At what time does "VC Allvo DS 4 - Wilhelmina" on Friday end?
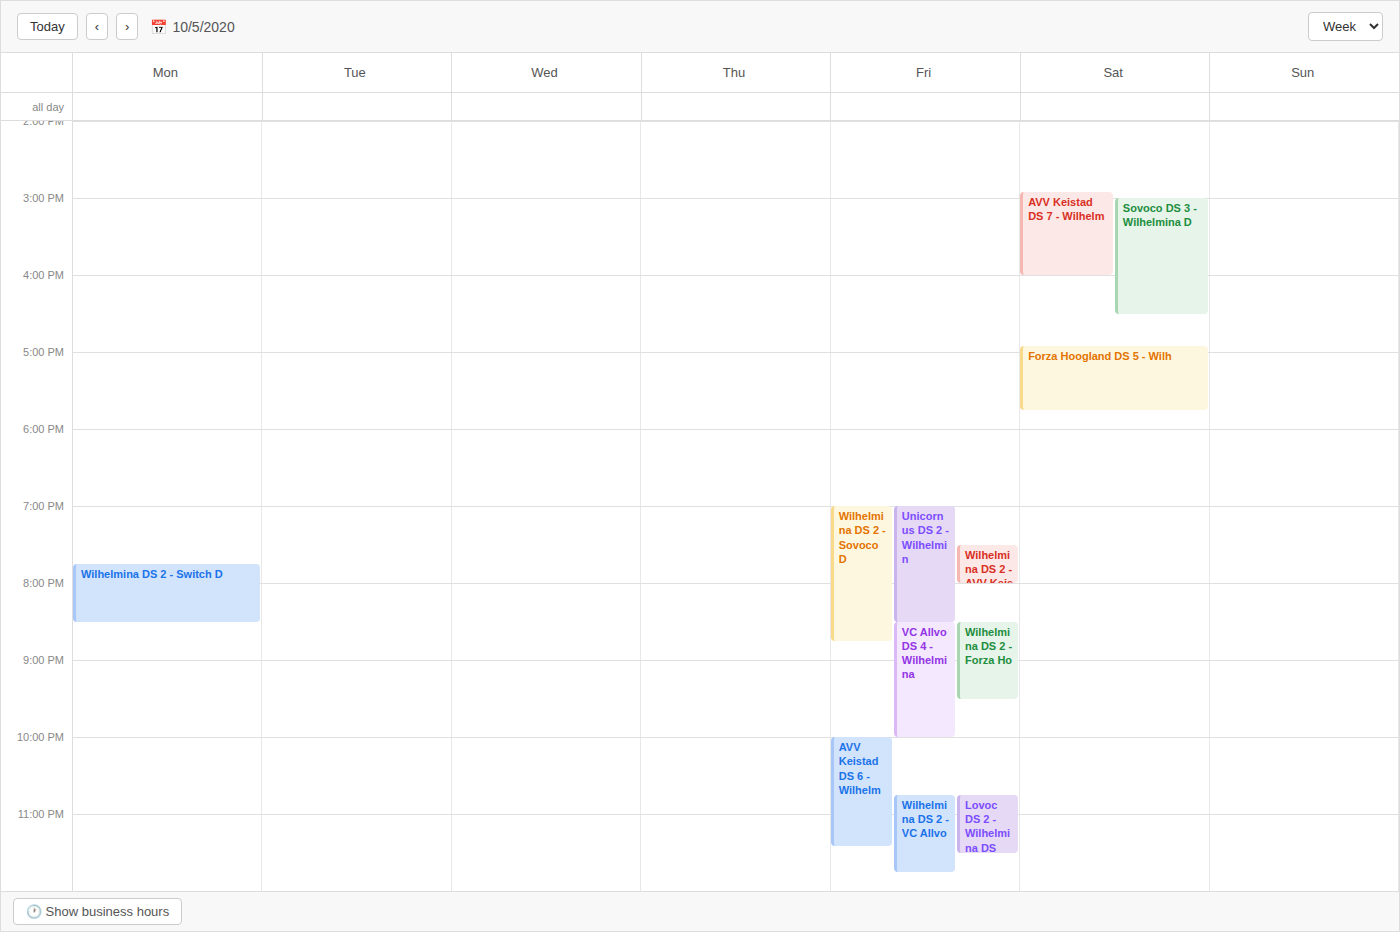
10:00 PM